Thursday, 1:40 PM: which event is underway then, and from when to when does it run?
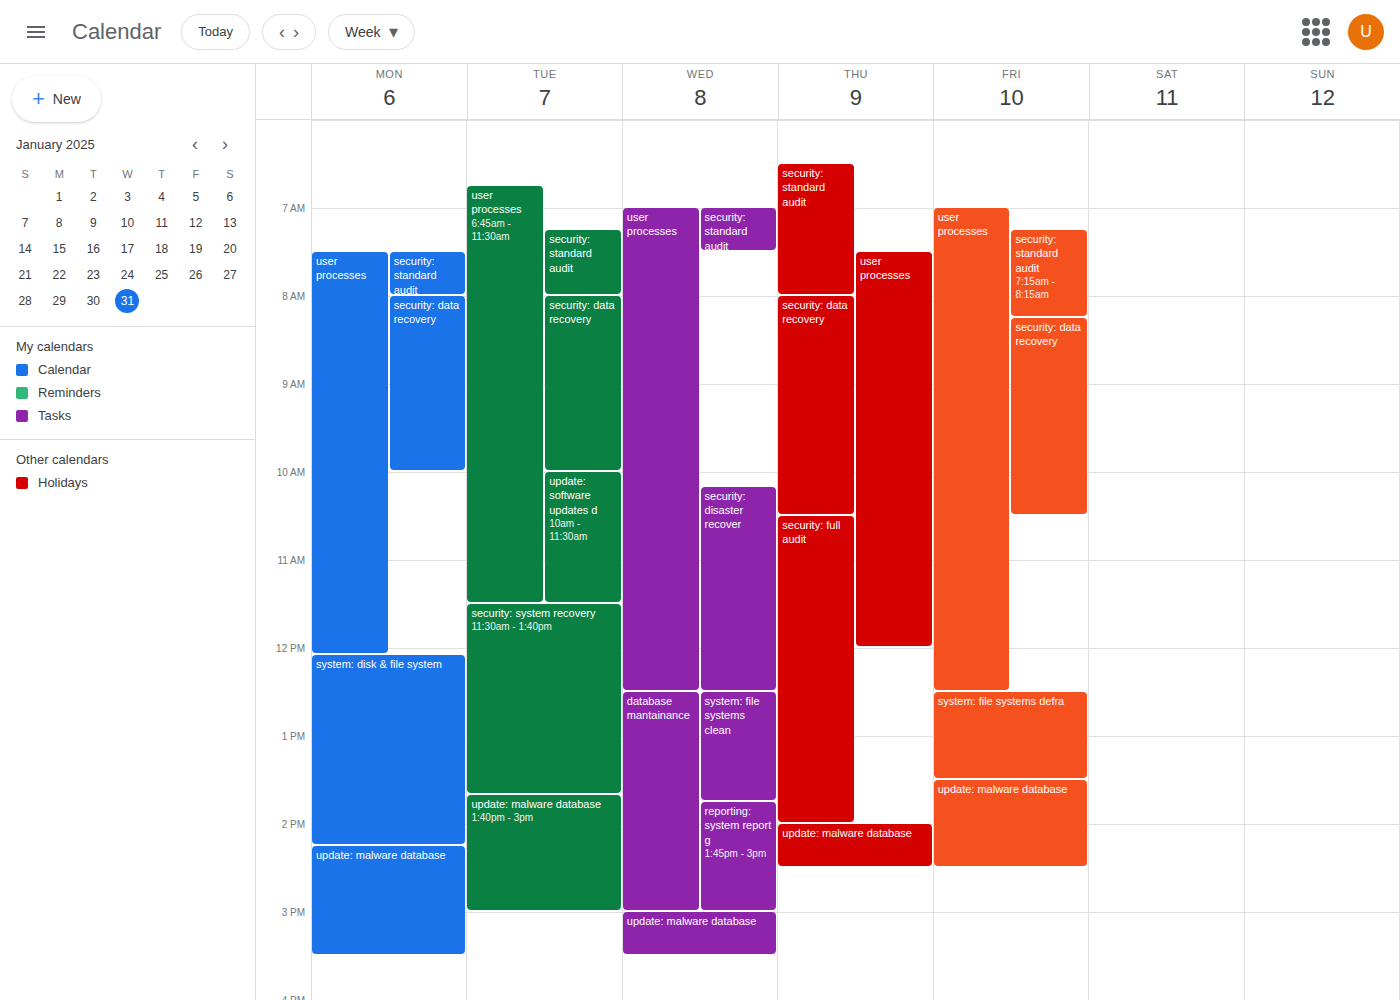
"security: full audit", 10:30 AM to 2:00 PM